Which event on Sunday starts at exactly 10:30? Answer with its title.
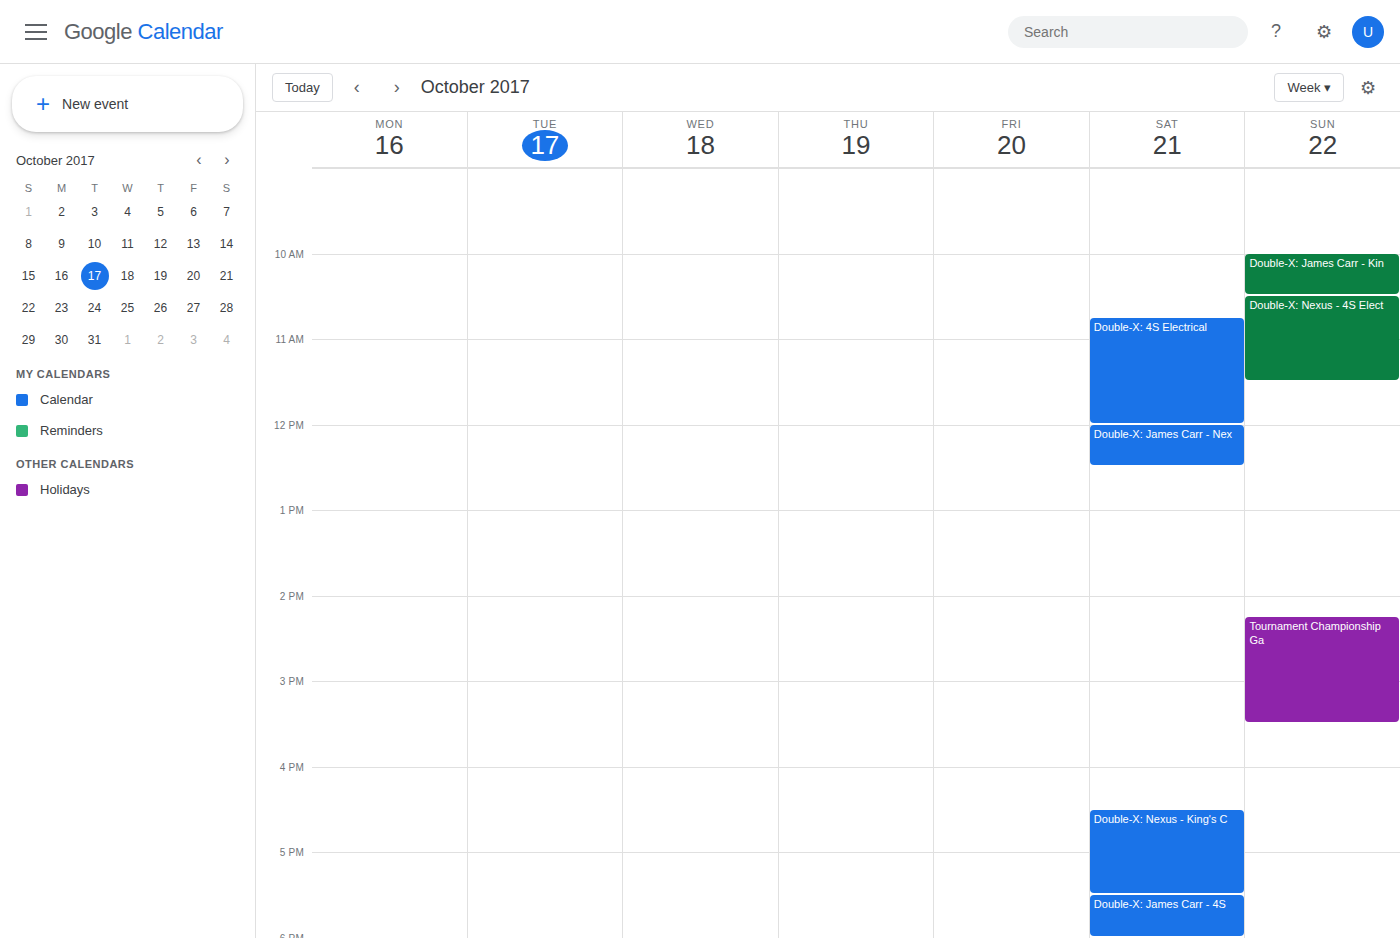
"Double-X: Nexus - 4S Elect"